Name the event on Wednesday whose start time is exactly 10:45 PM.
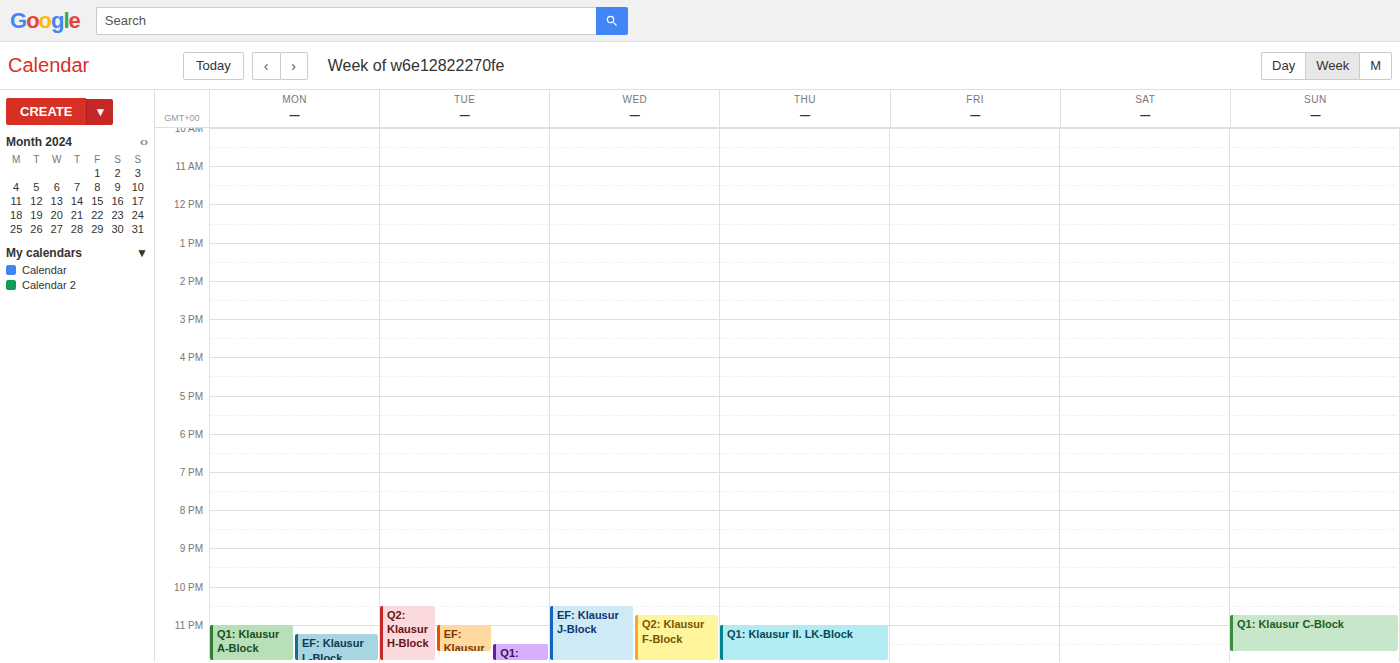
"Q2: Klausur F-Block"